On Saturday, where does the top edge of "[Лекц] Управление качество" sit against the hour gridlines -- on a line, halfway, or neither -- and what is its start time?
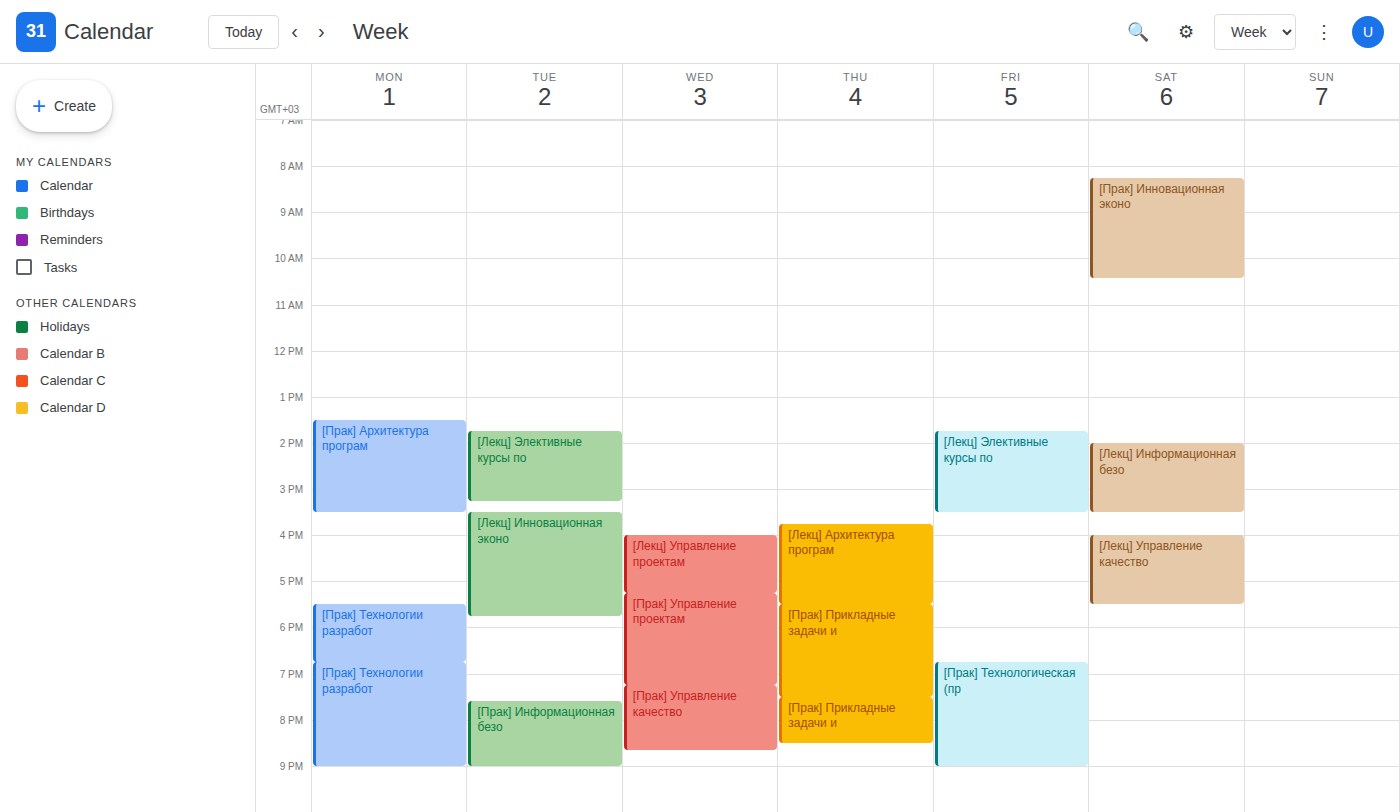
16:00 -- exactly on the 16:00 line.